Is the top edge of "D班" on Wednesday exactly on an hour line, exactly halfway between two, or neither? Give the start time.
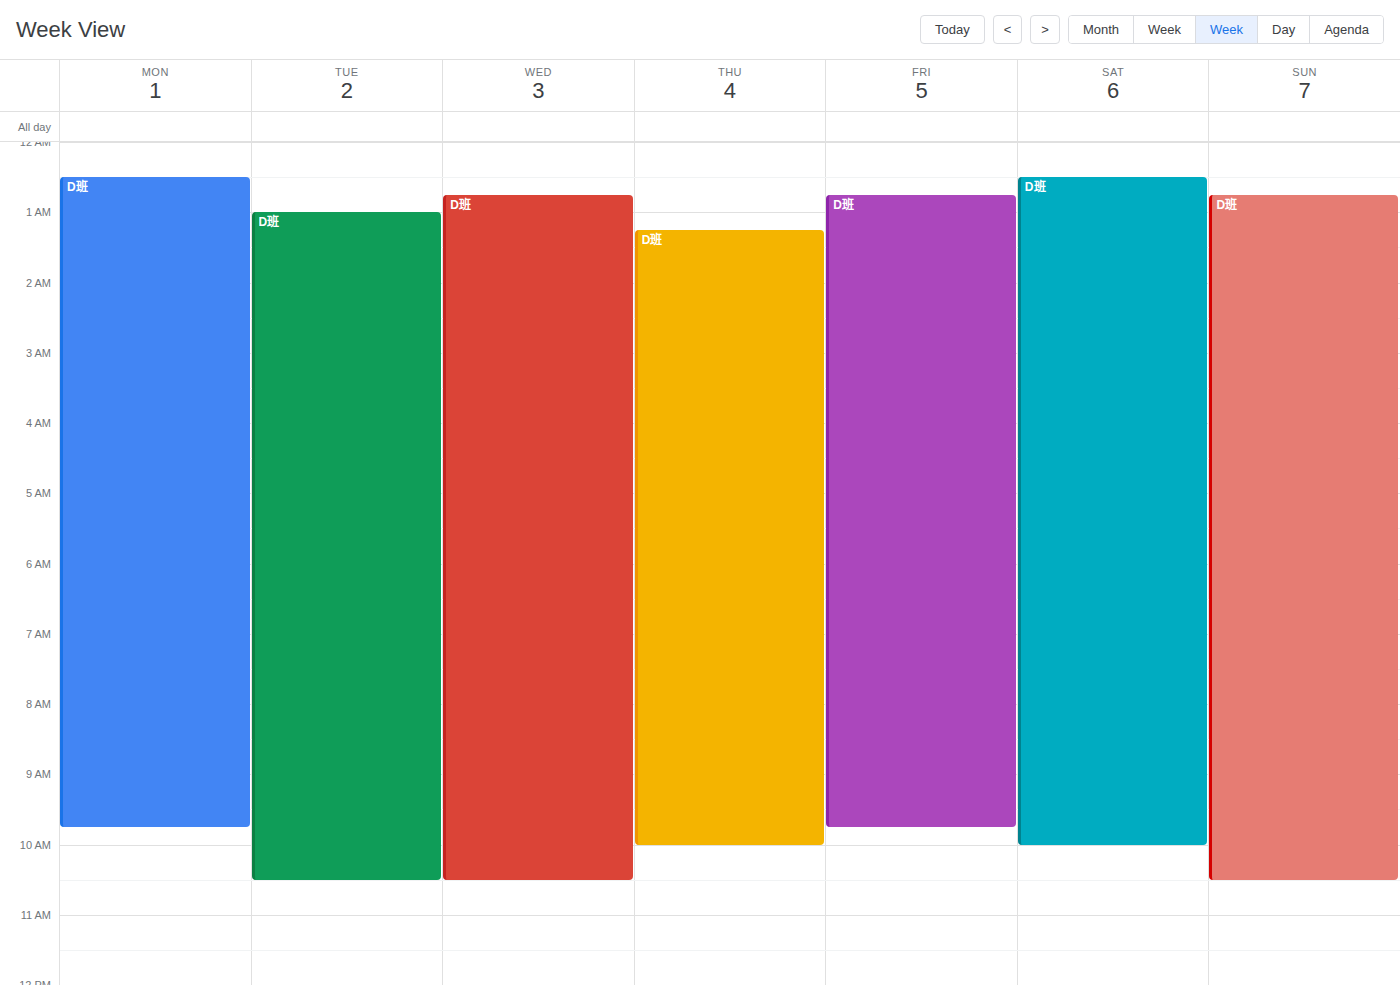
12:45 AM -- neither: three quarters of the way from the 12 AM line to the 1 AM line.